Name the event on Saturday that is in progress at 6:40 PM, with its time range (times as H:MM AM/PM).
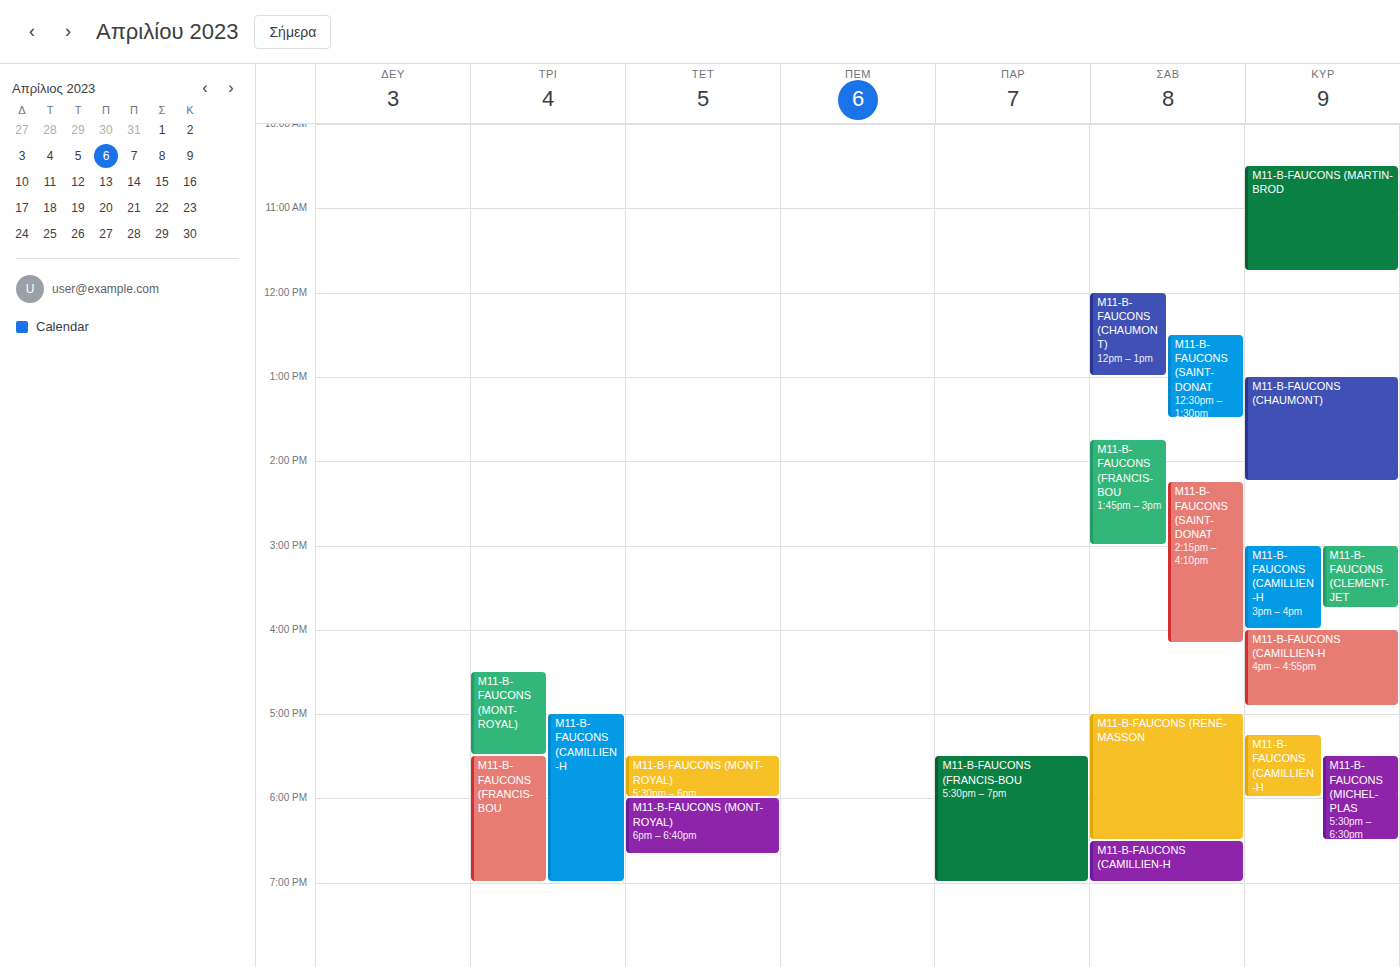
"M11-B-FAUCONS (CAMILLIEN-H", 6:30 PM to 7:00 PM